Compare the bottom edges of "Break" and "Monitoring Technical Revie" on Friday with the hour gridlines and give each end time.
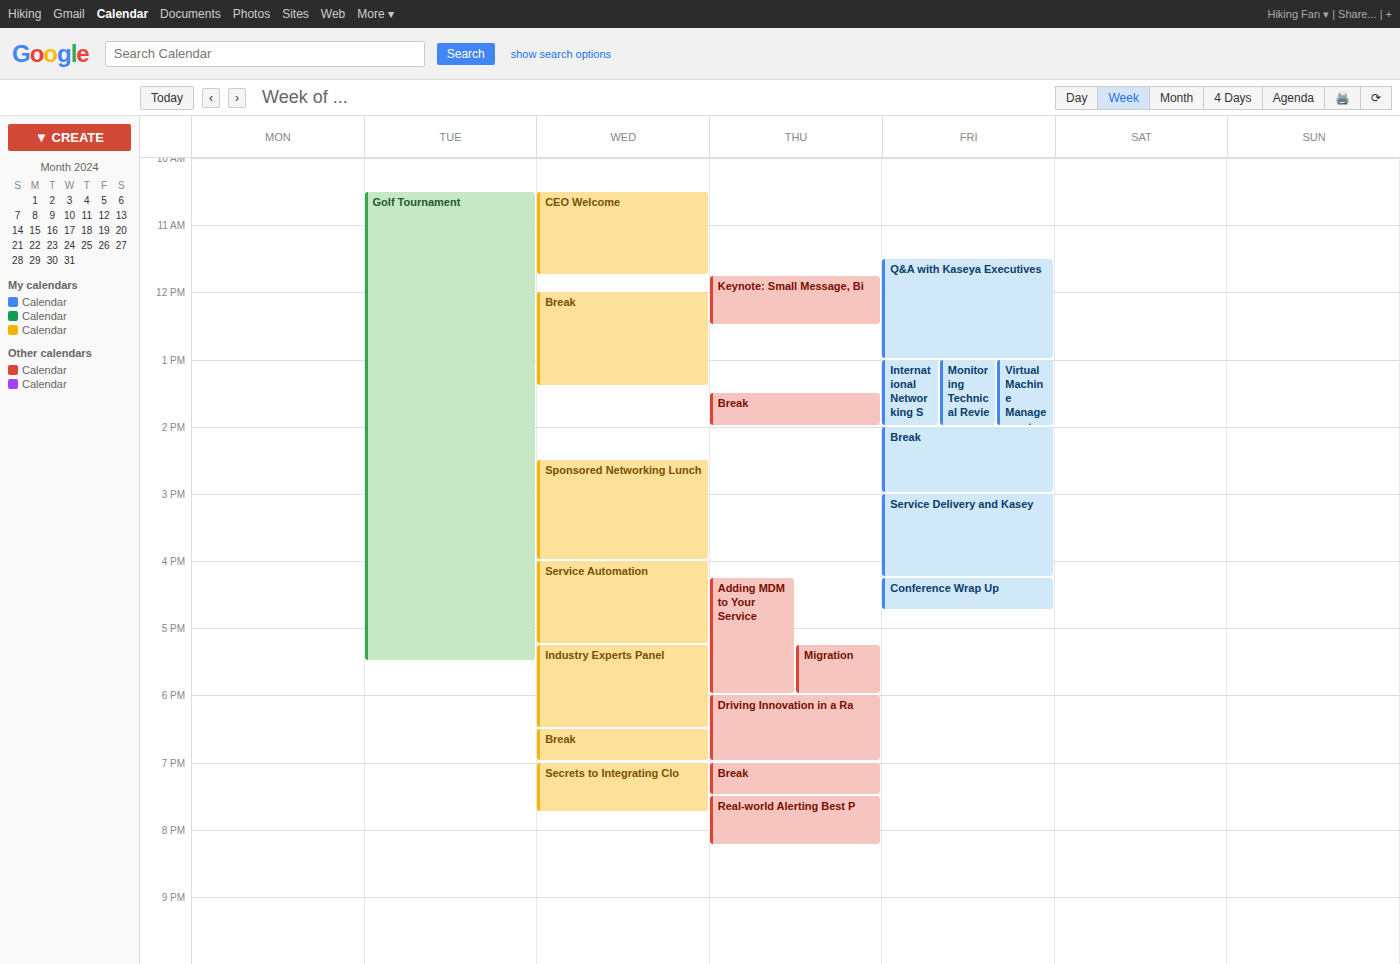
"Break": 3:00 PM, exactly on the 3 PM line. "Monitoring Technical Revie": 2:00 PM, exactly on the 2 PM line.